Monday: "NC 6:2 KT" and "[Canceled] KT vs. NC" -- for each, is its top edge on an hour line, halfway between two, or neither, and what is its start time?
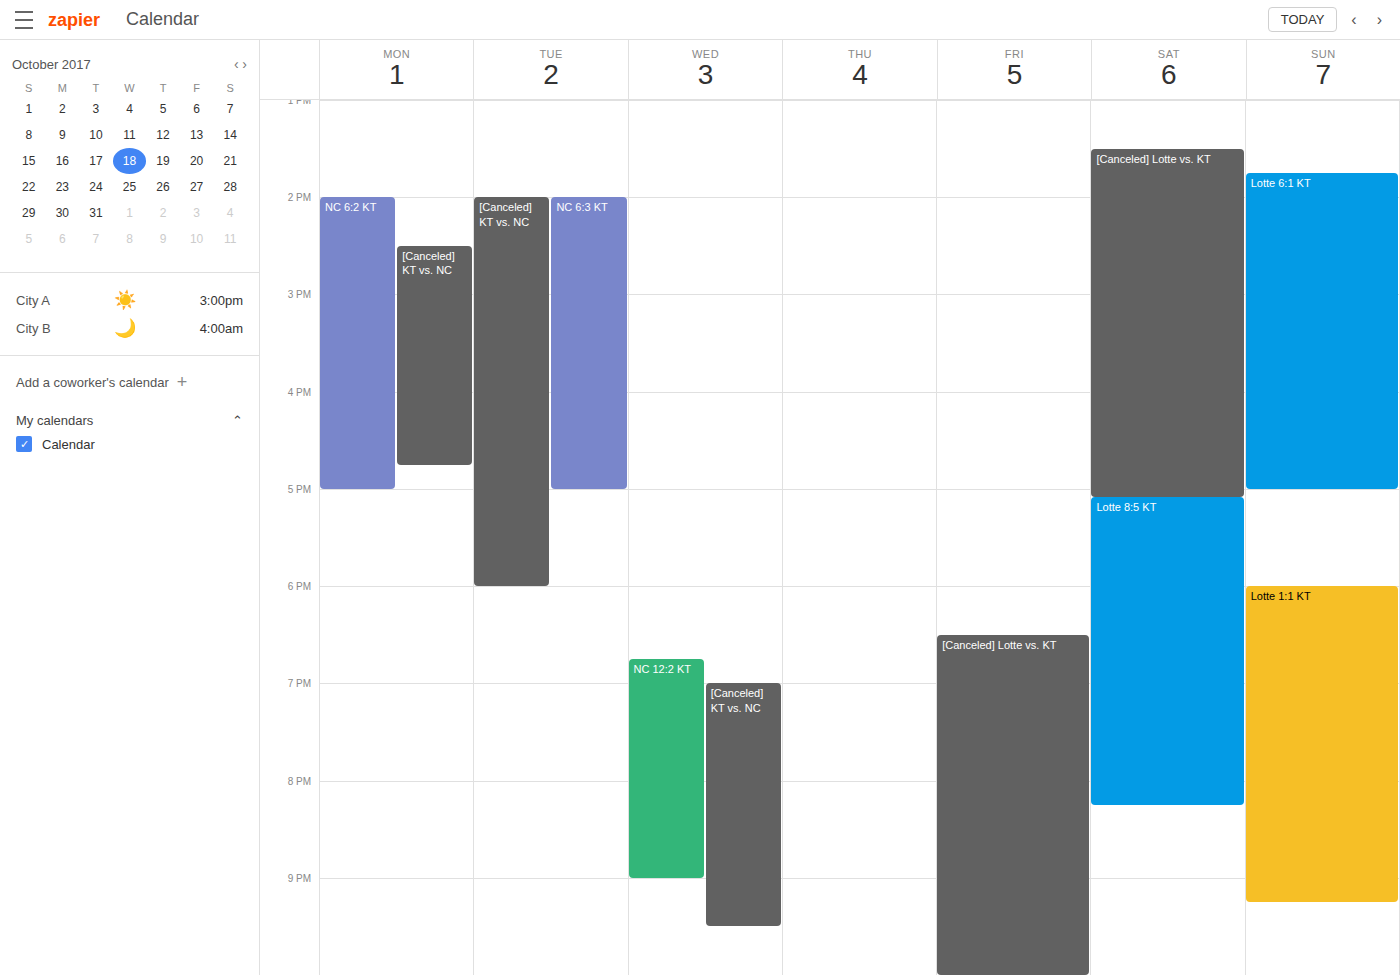
"NC 6:2 KT": 2:00 PM, exactly on the 2 PM line. "[Canceled] KT vs. NC": 2:30 PM, halfway between the 2 PM and 3 PM lines.